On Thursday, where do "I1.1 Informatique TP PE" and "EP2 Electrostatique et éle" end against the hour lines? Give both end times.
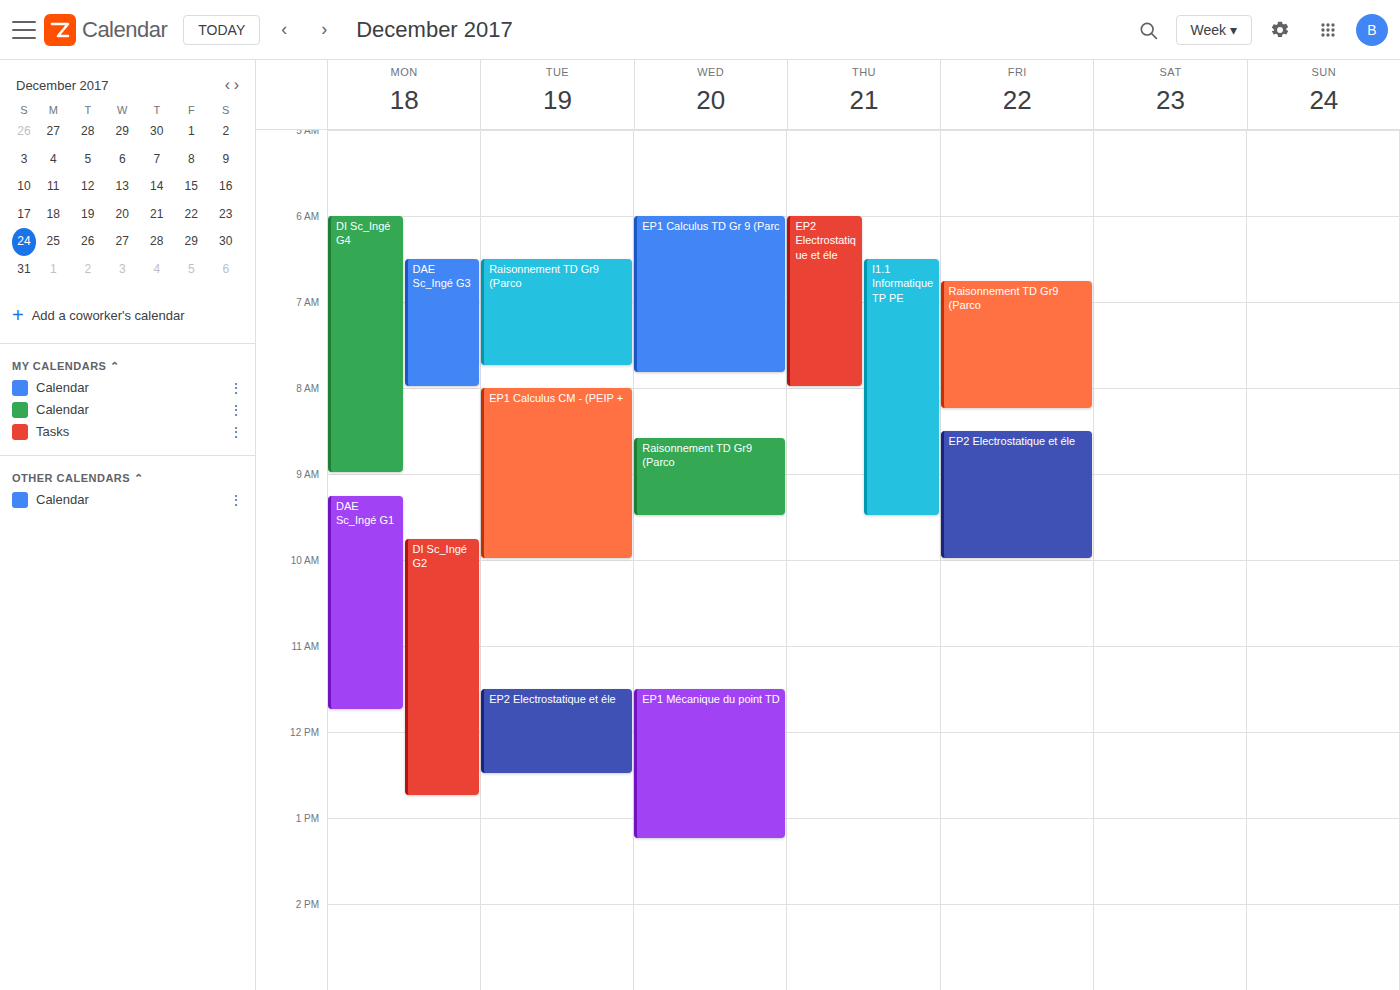
"I1.1 Informatique TP PE": 9:30 AM, halfway between the 9 AM and 10 AM lines. "EP2 Electrostatique et éle": 8:00 AM, exactly on the 8 AM line.